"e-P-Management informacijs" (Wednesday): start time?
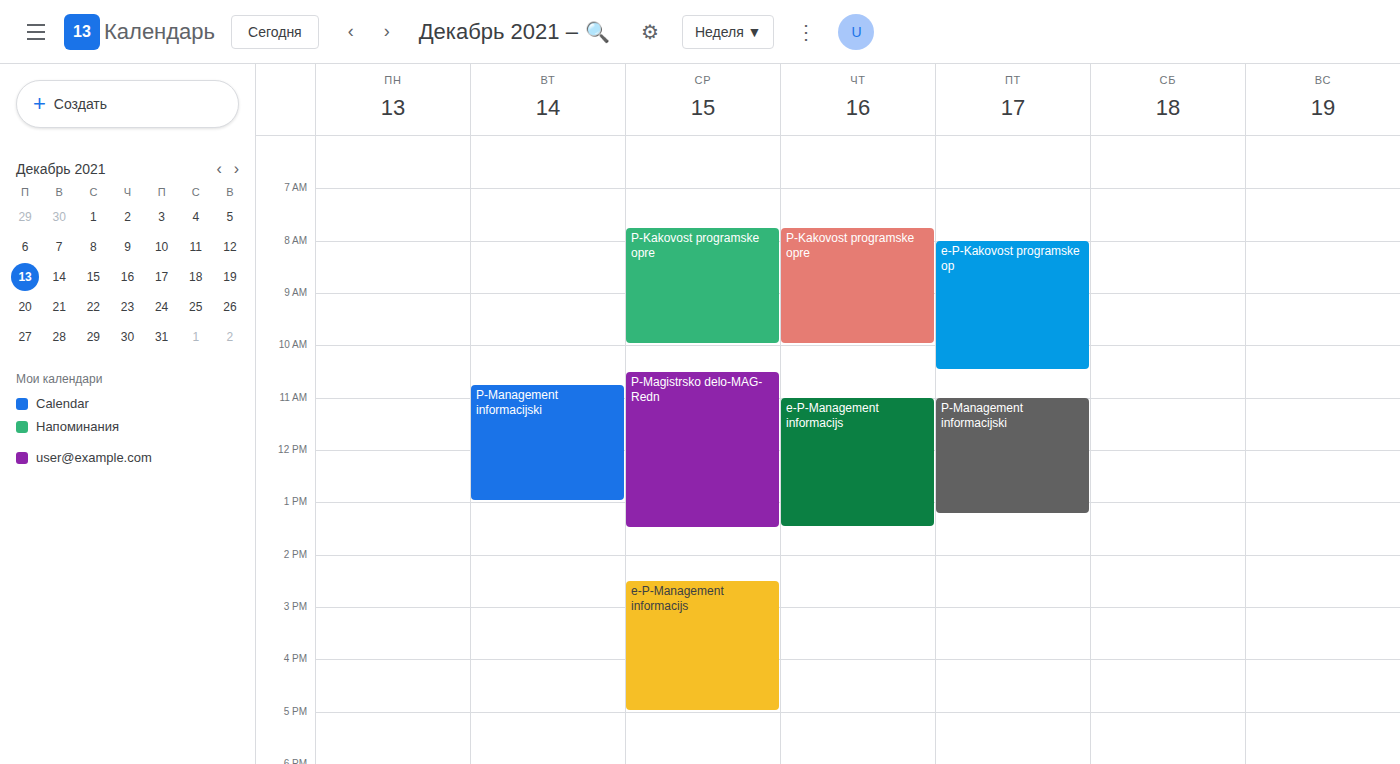
2:30 PM